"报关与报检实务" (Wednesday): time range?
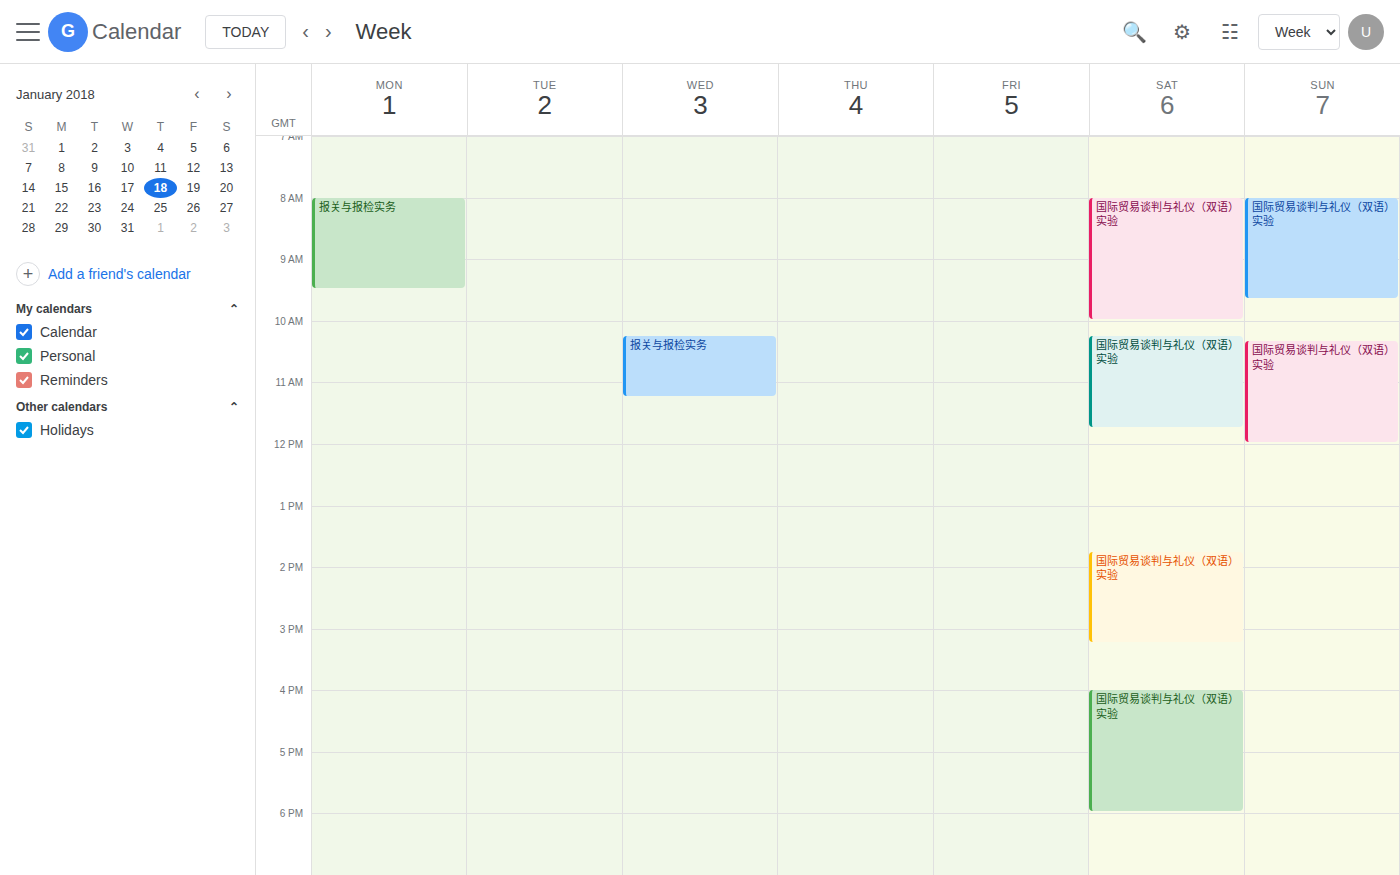
10:15 AM to 11:15 AM